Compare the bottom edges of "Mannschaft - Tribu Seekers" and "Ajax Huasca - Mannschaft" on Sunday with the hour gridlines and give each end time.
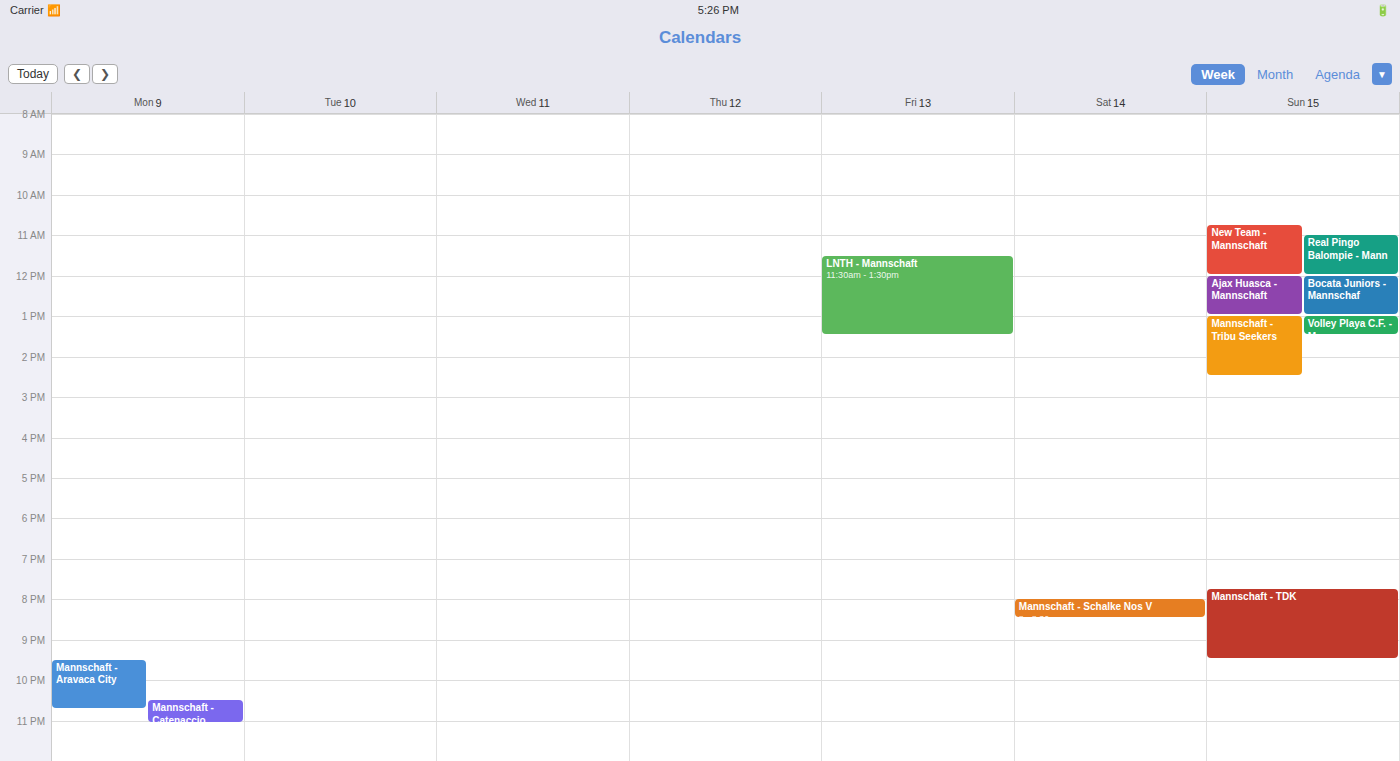
"Mannschaft - Tribu Seekers": 14:30, halfway between the 14:00 and 15:00 lines. "Ajax Huasca - Mannschaft": 13:00, exactly on the 13:00 line.